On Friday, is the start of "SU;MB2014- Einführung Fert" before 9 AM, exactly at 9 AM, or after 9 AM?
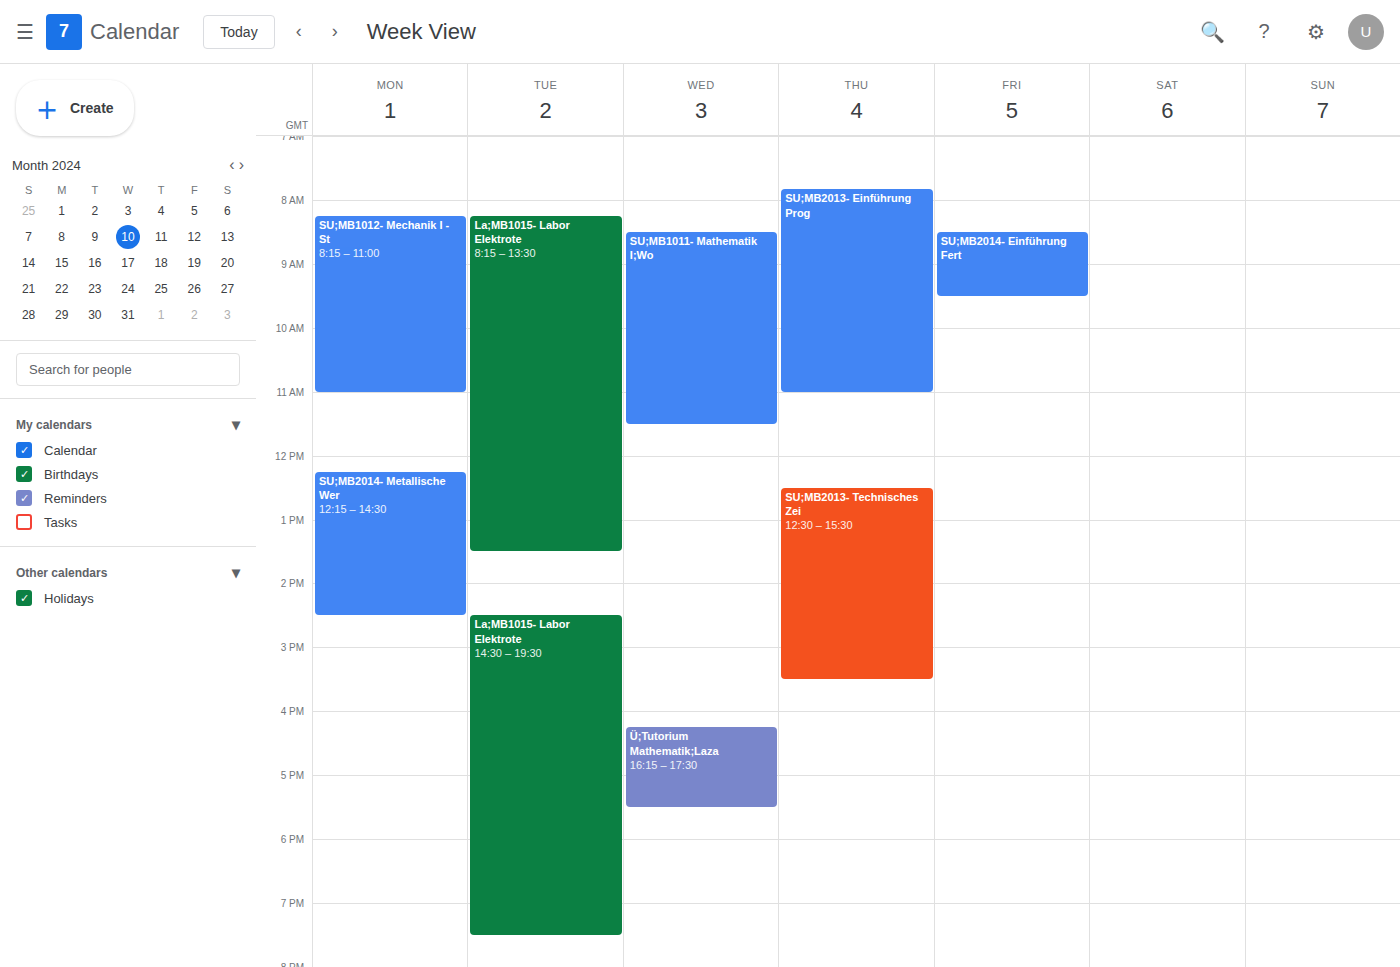
8:30 AM -- before 9 AM, 30 minutes above the 9 AM line.